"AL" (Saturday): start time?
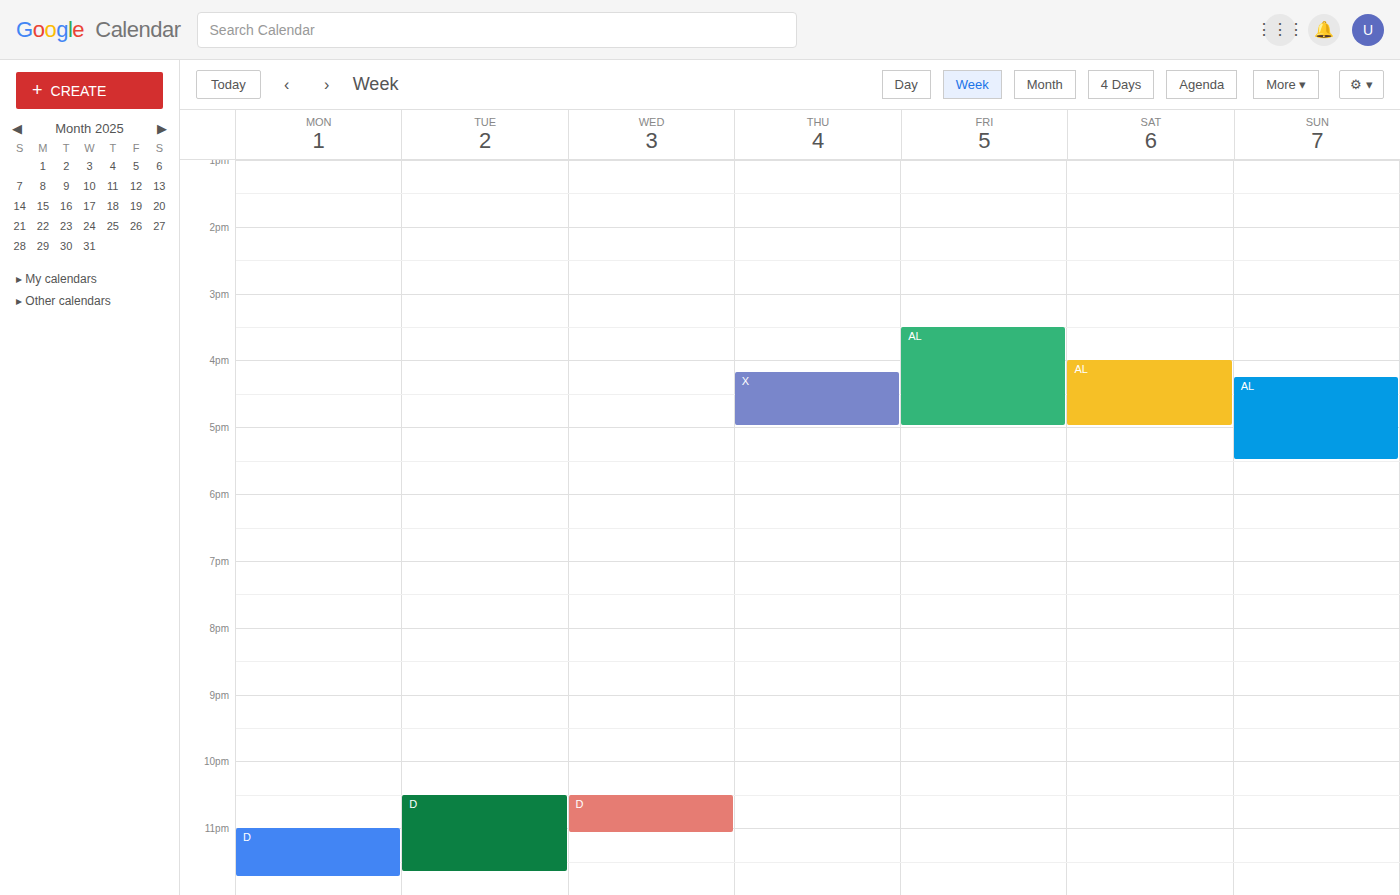
4:00 PM